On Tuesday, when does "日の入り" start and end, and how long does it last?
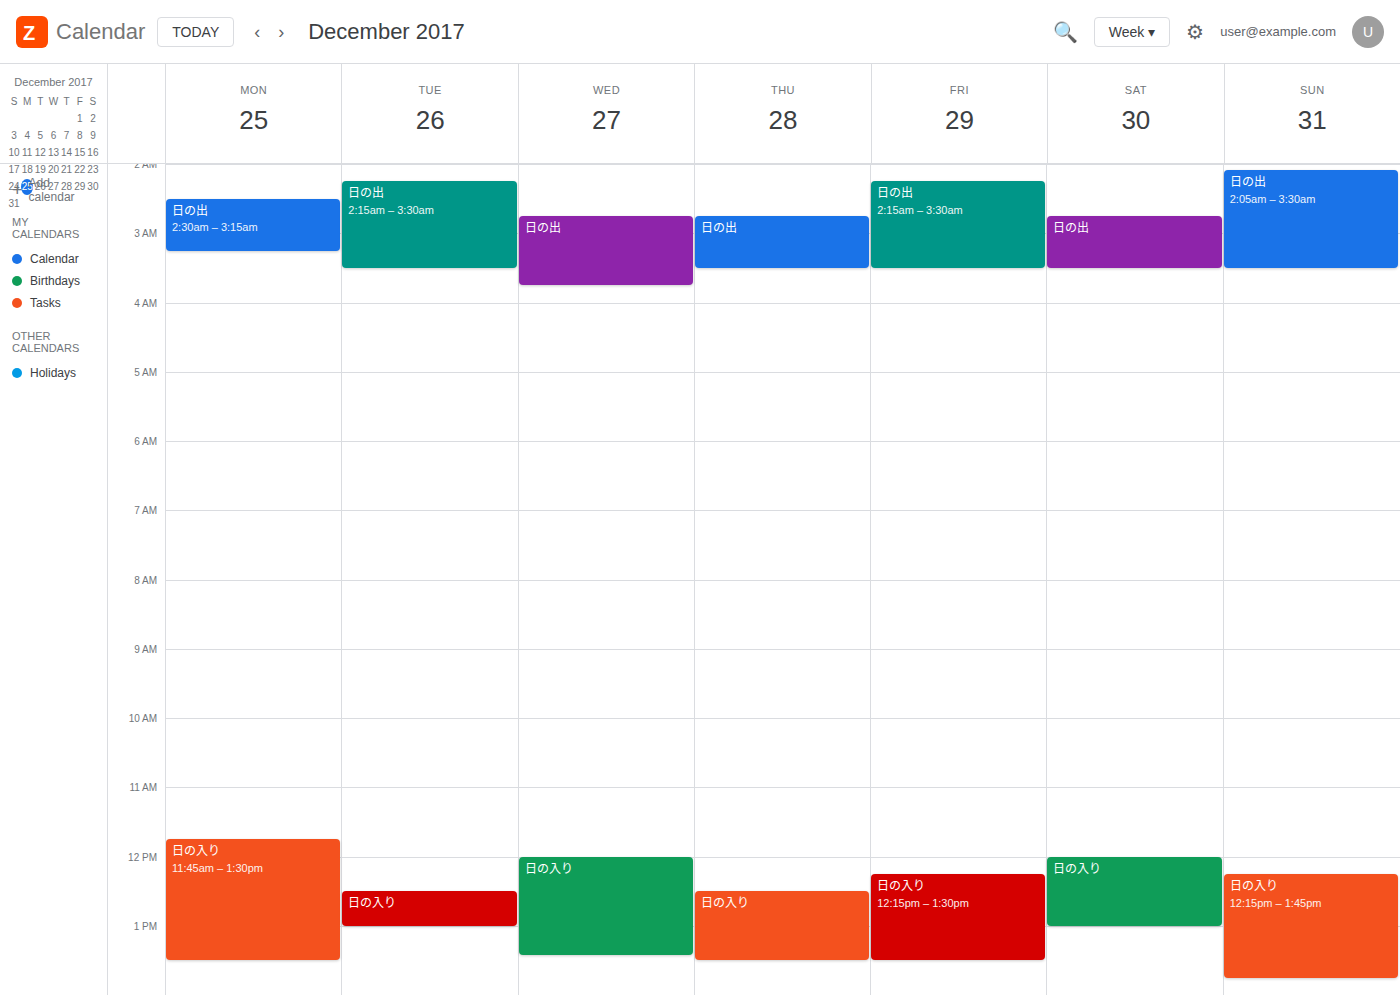
12:30 PM to 1:00 PM, 30 minutes